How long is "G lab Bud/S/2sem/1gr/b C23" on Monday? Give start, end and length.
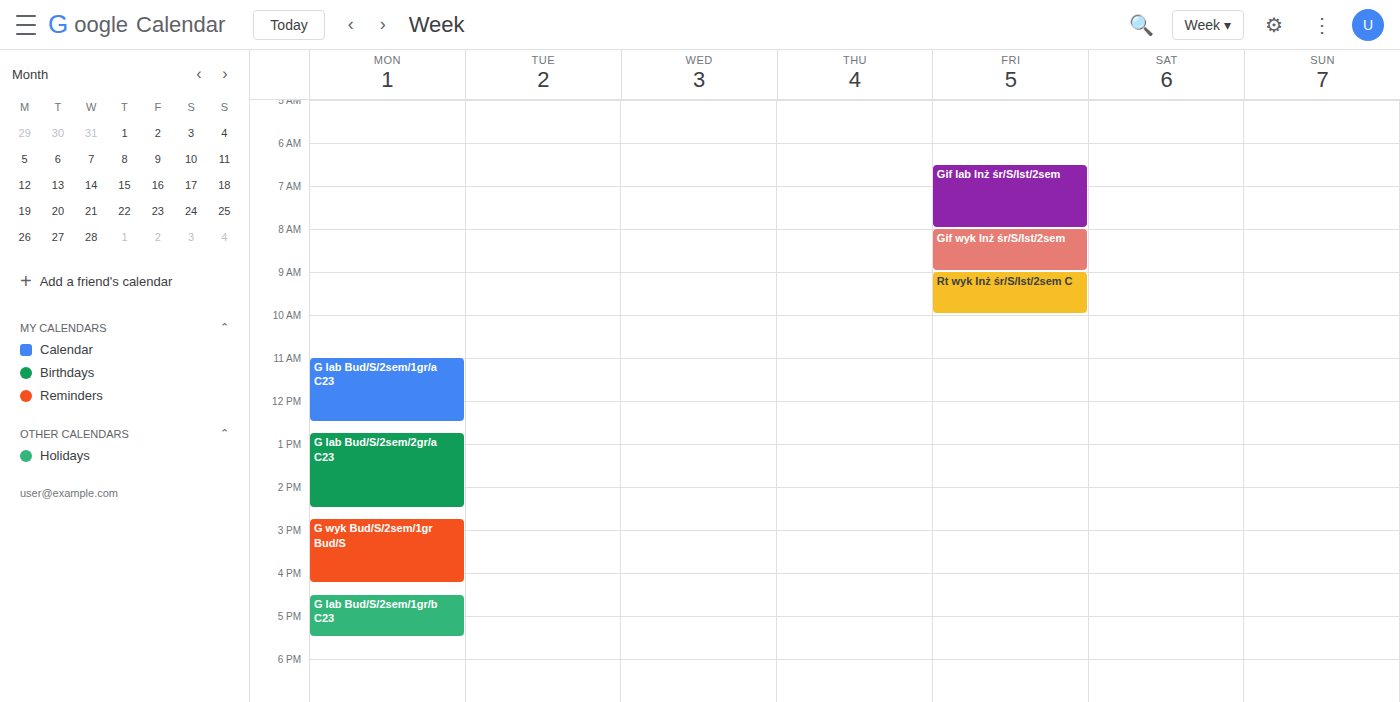
4:30 PM to 5:30 PM, 1 hour